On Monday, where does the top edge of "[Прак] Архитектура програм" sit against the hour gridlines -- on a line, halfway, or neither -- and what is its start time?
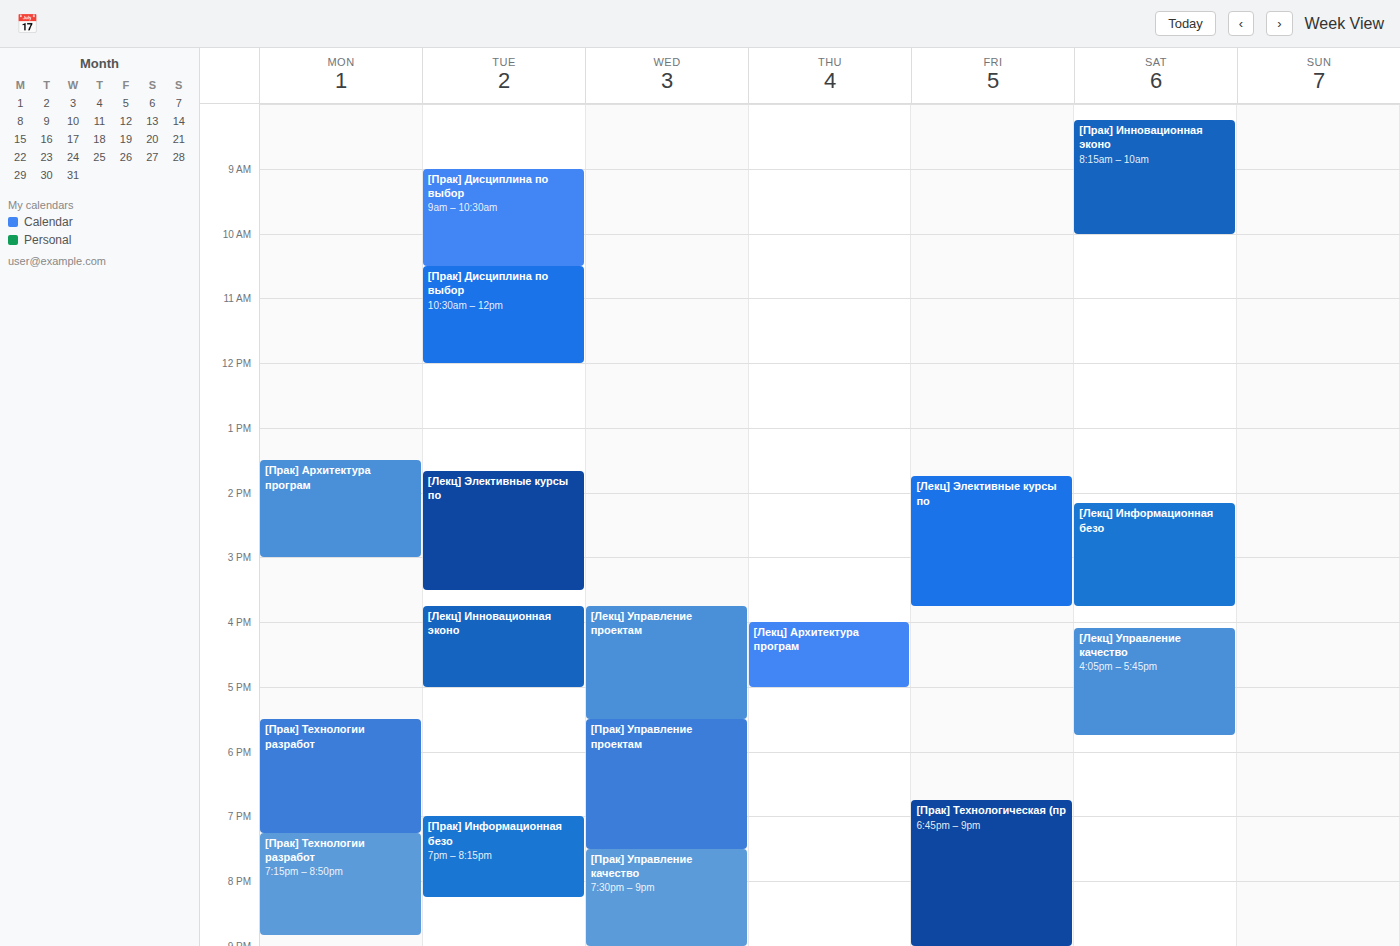
1:30 PM -- halfway between the 1 PM and 2 PM lines.